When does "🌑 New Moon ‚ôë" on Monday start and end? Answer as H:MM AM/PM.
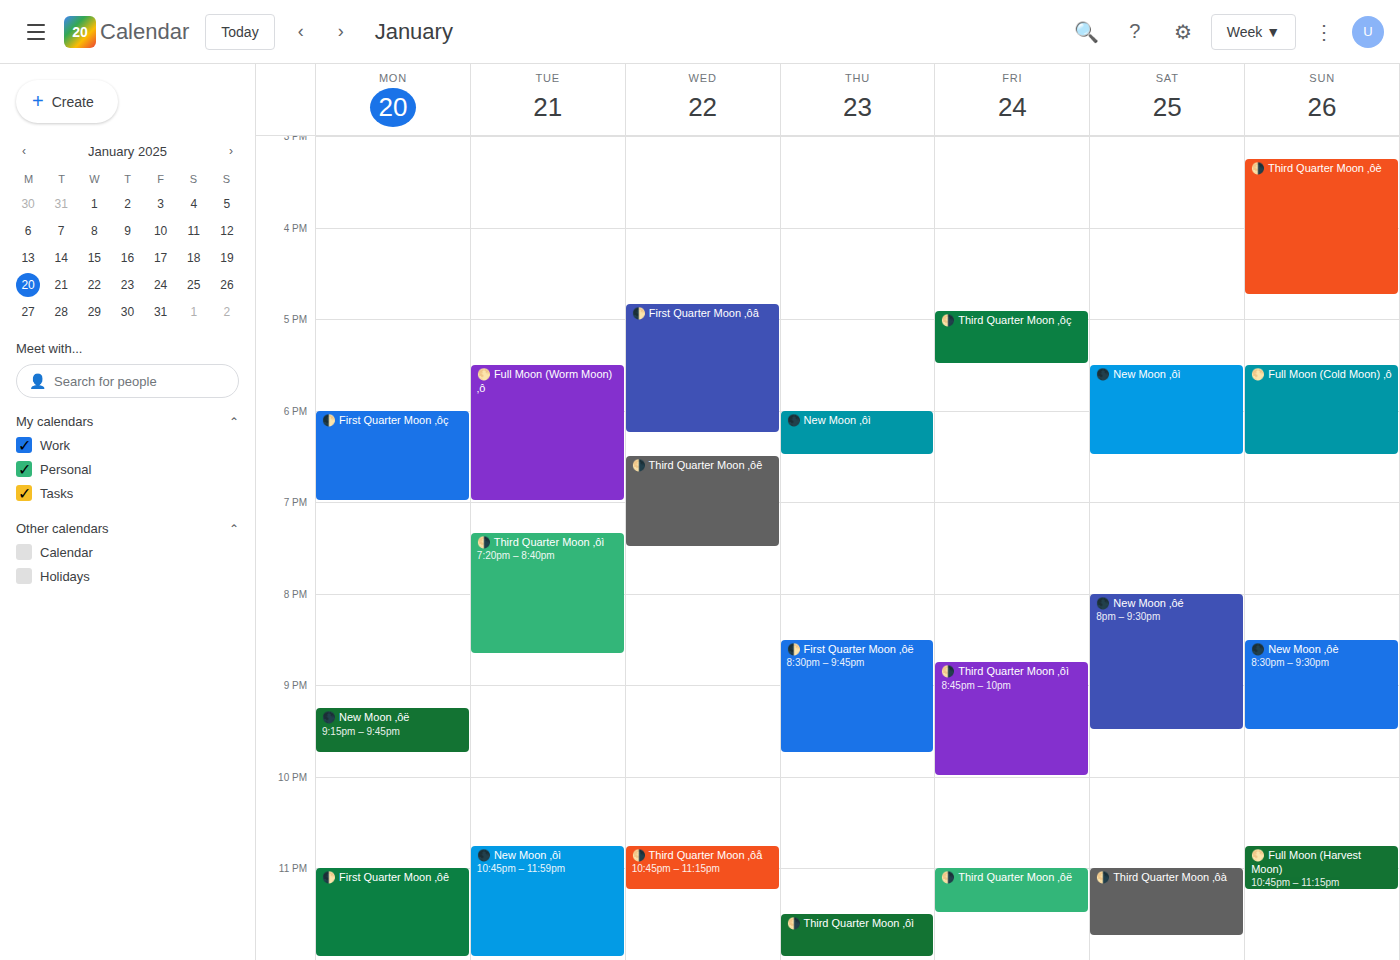
9:15 PM to 9:45 PM